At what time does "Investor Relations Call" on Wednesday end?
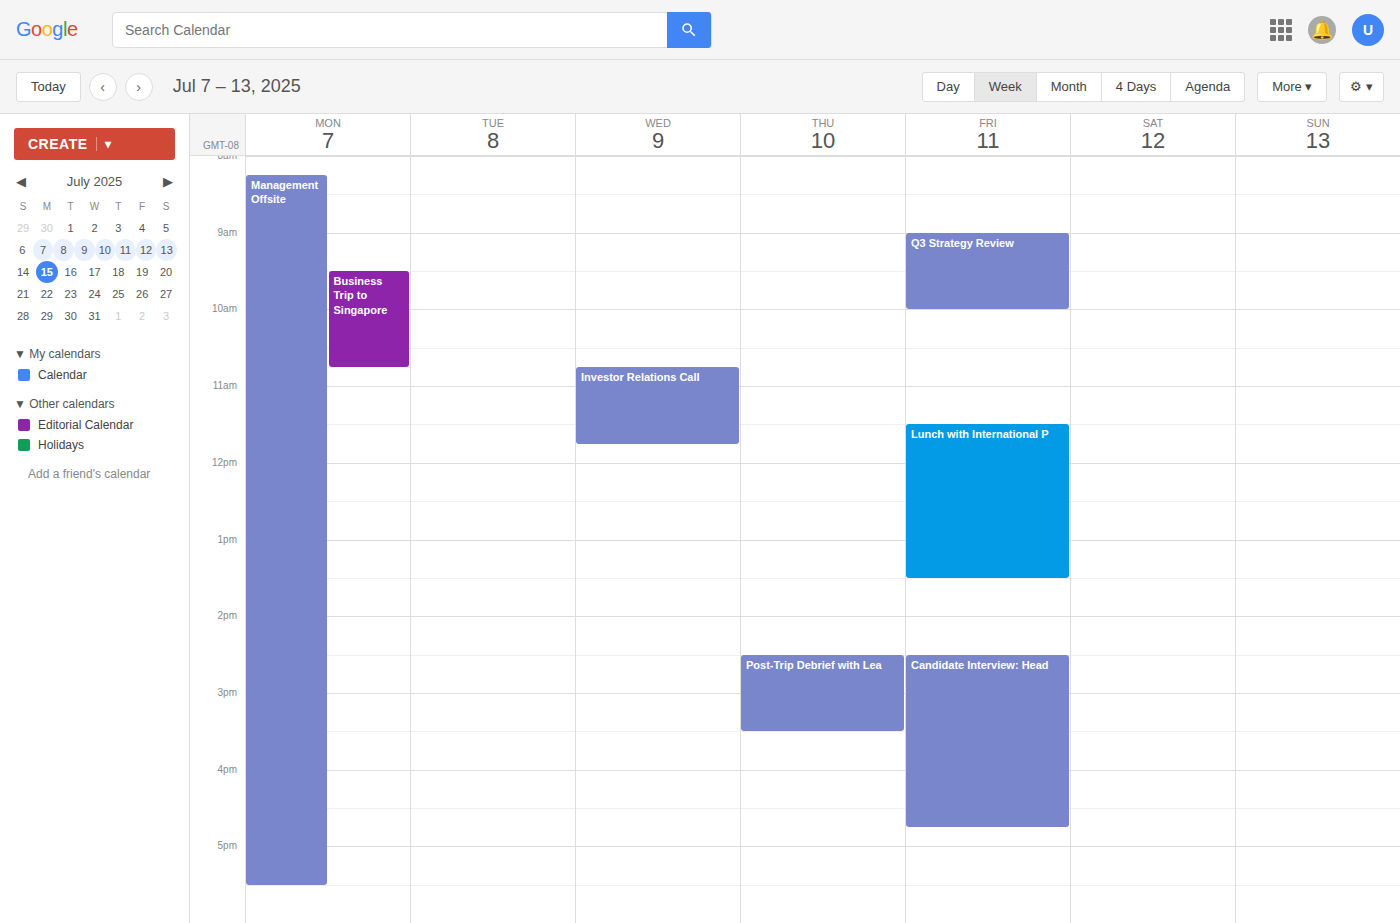
11:45 AM